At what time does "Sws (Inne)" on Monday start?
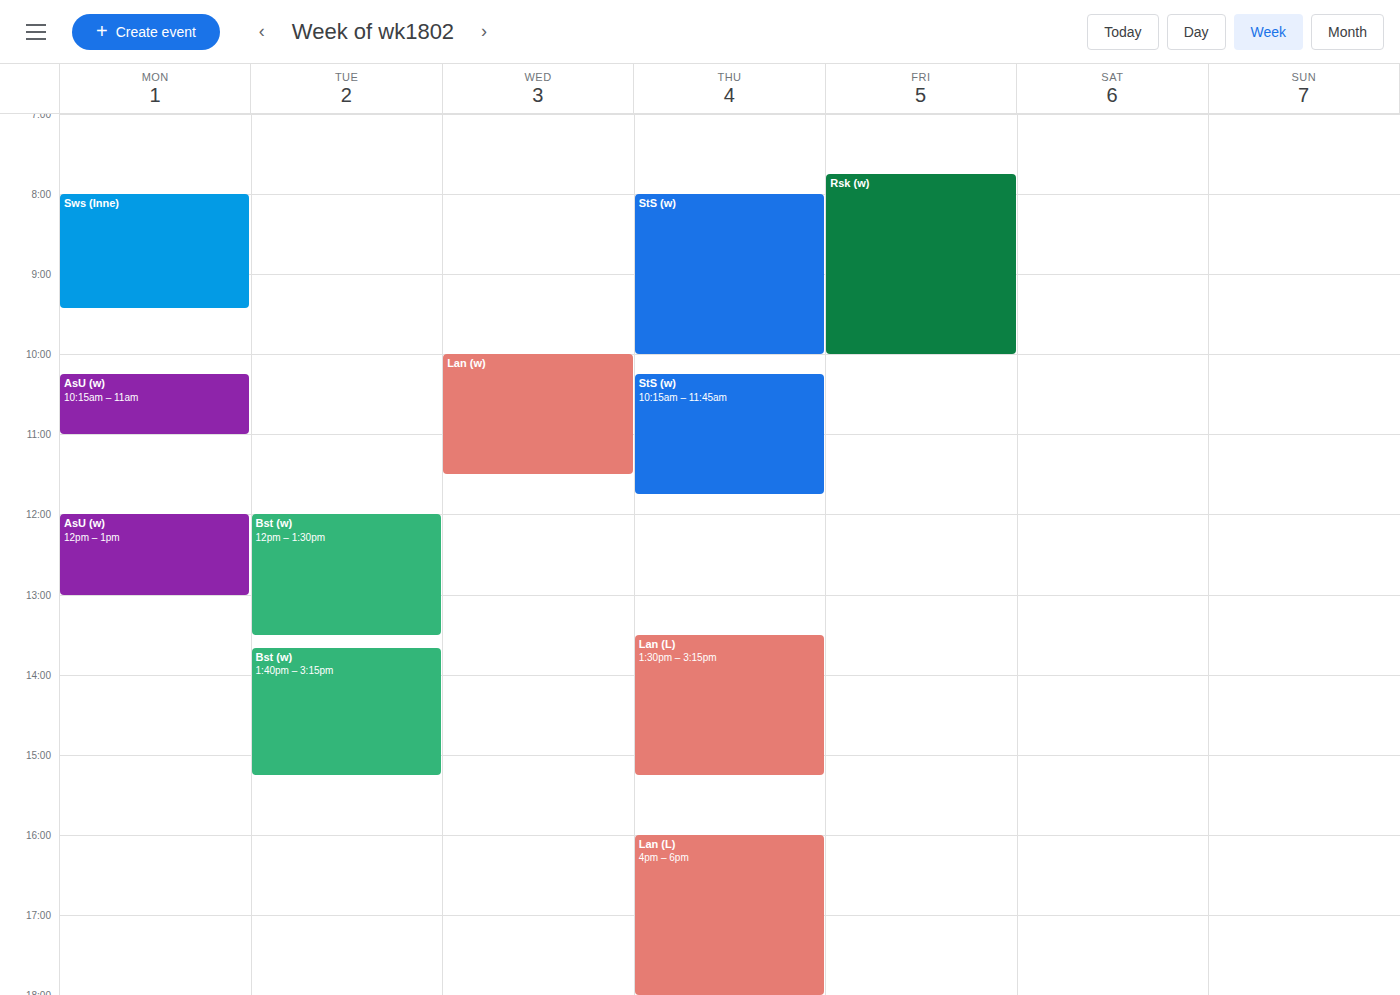
8:00 AM